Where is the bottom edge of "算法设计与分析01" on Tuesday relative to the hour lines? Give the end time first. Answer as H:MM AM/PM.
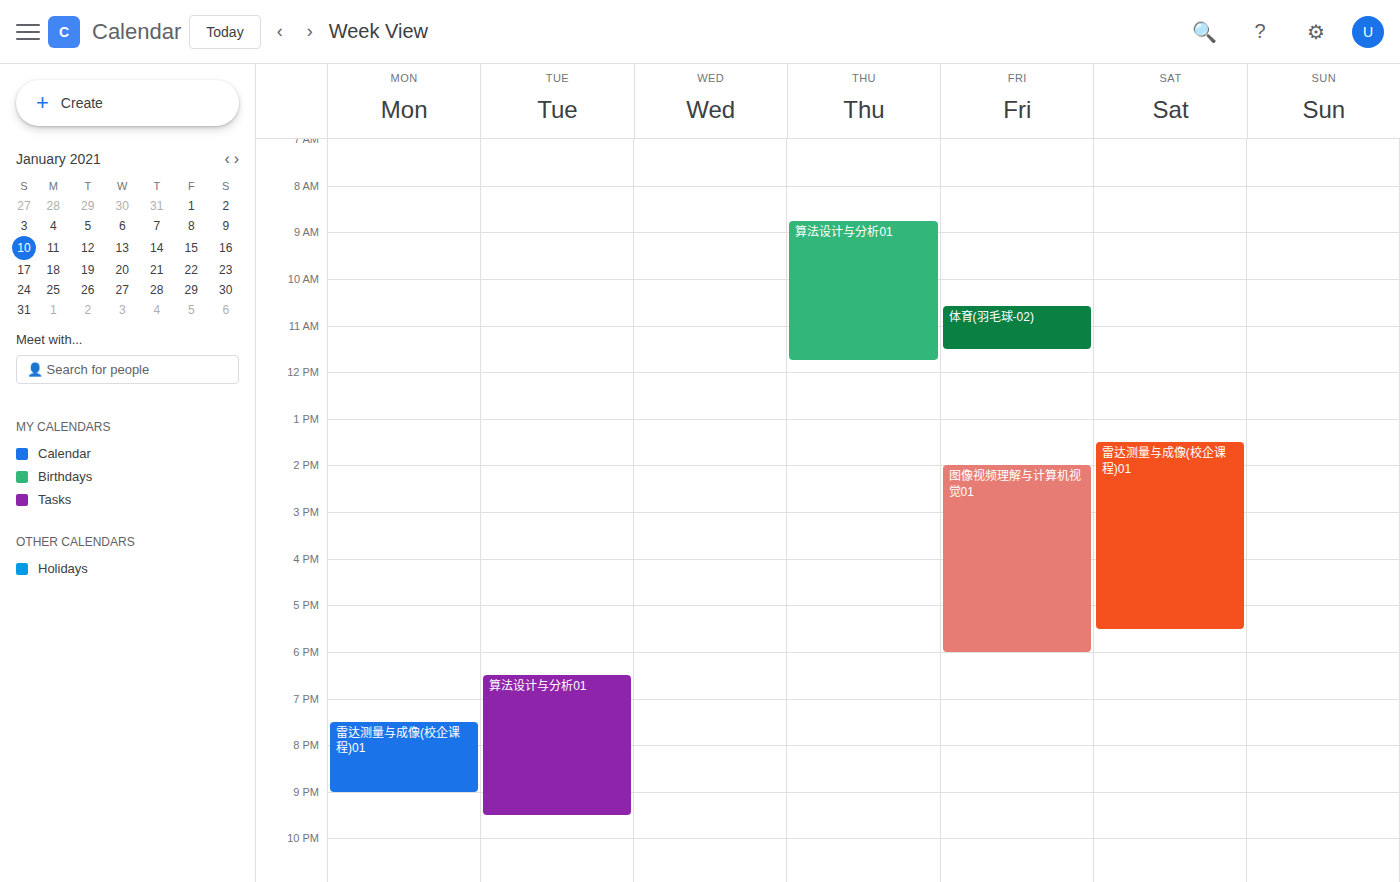
9:30 PM -- halfway between the 9 PM and 10 PM lines.